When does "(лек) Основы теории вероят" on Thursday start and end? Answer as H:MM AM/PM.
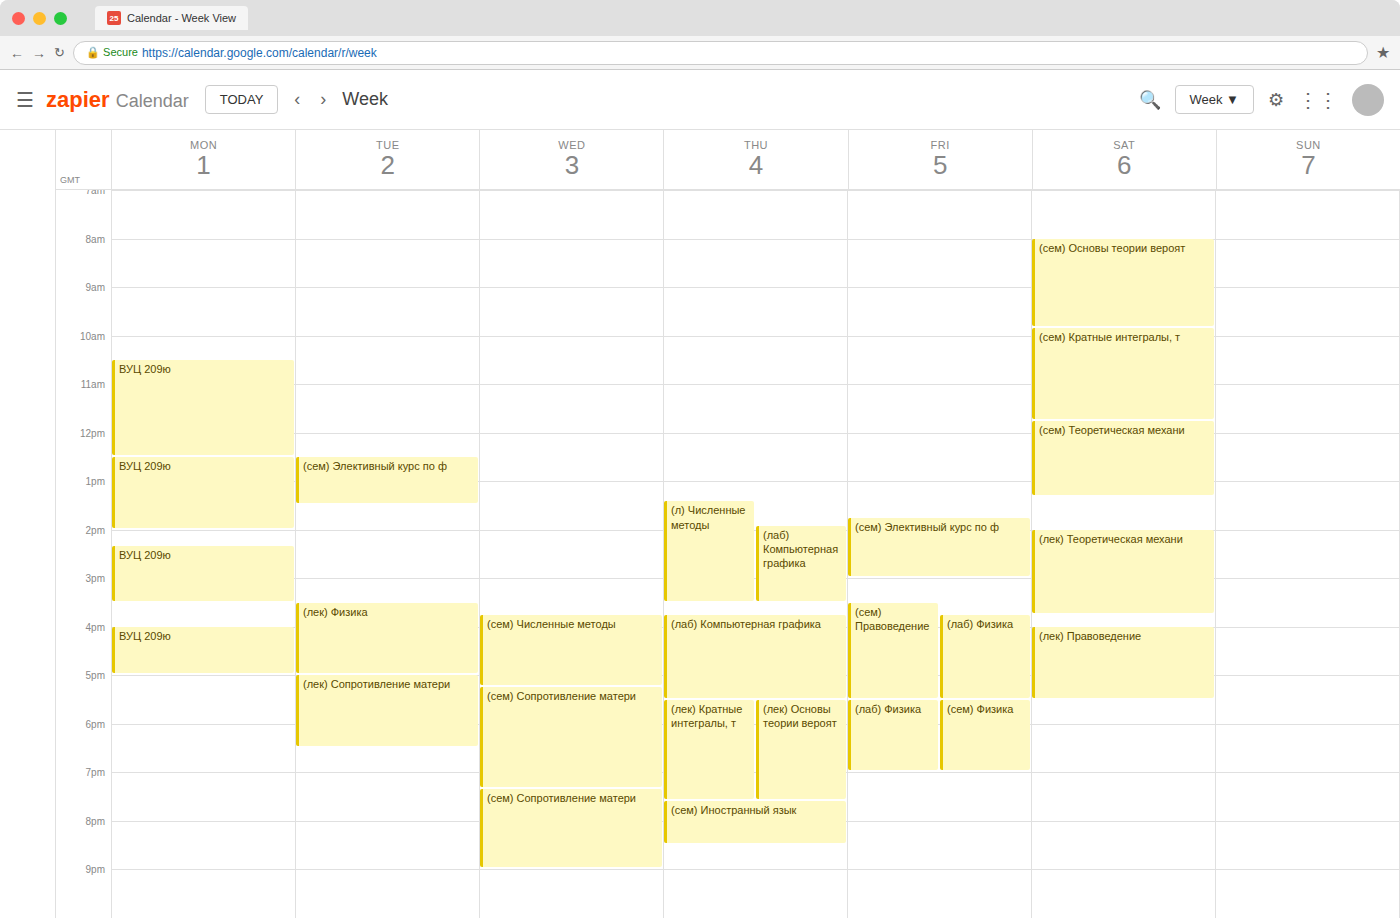
5:30 PM to 7:35 PM